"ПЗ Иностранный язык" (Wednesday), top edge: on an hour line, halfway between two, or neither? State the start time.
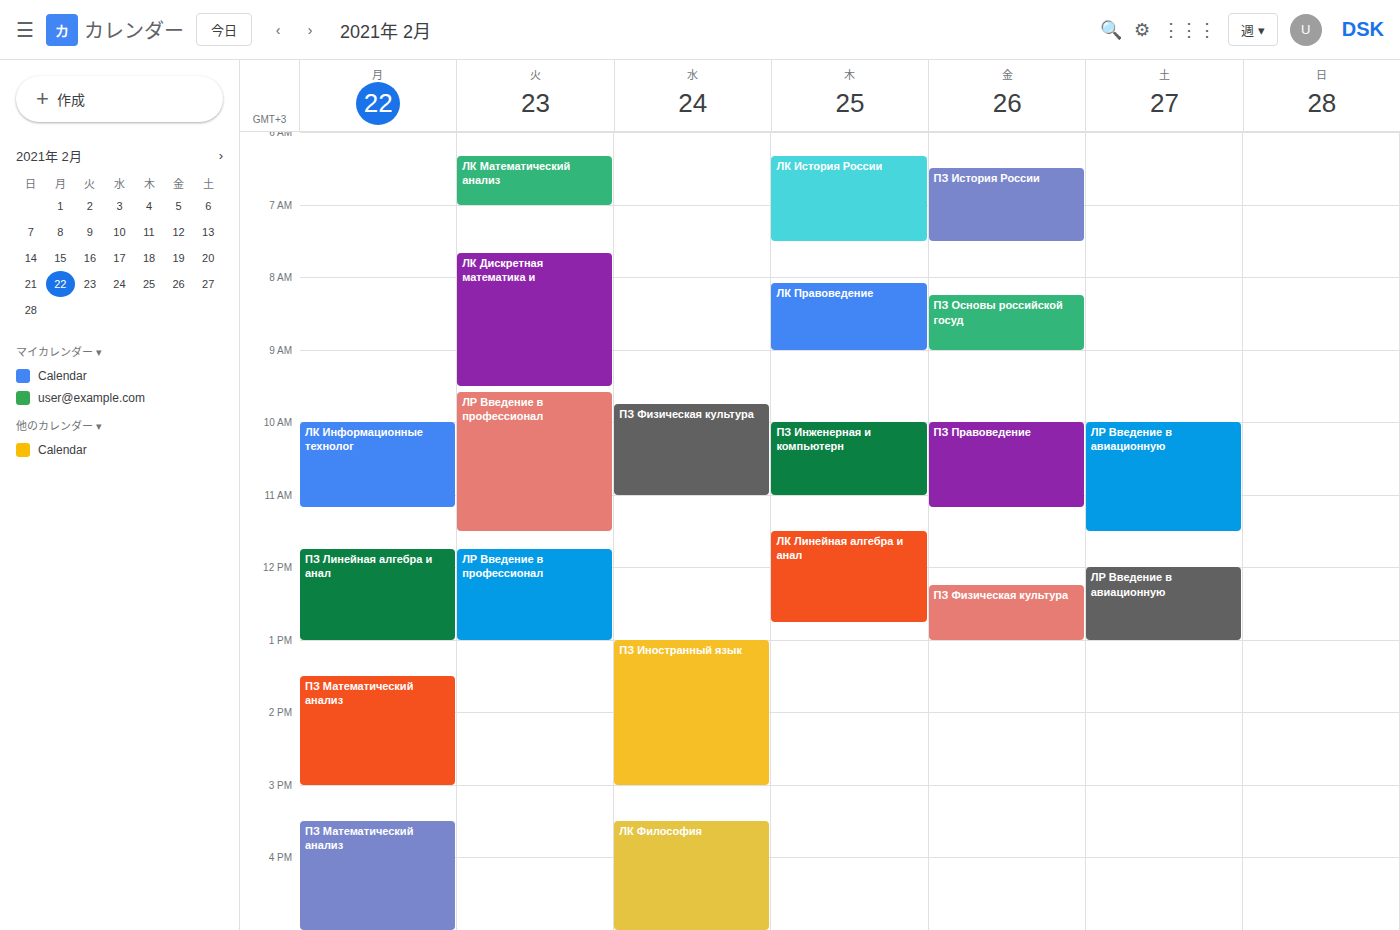
1:00 PM -- exactly on the 1 PM line.